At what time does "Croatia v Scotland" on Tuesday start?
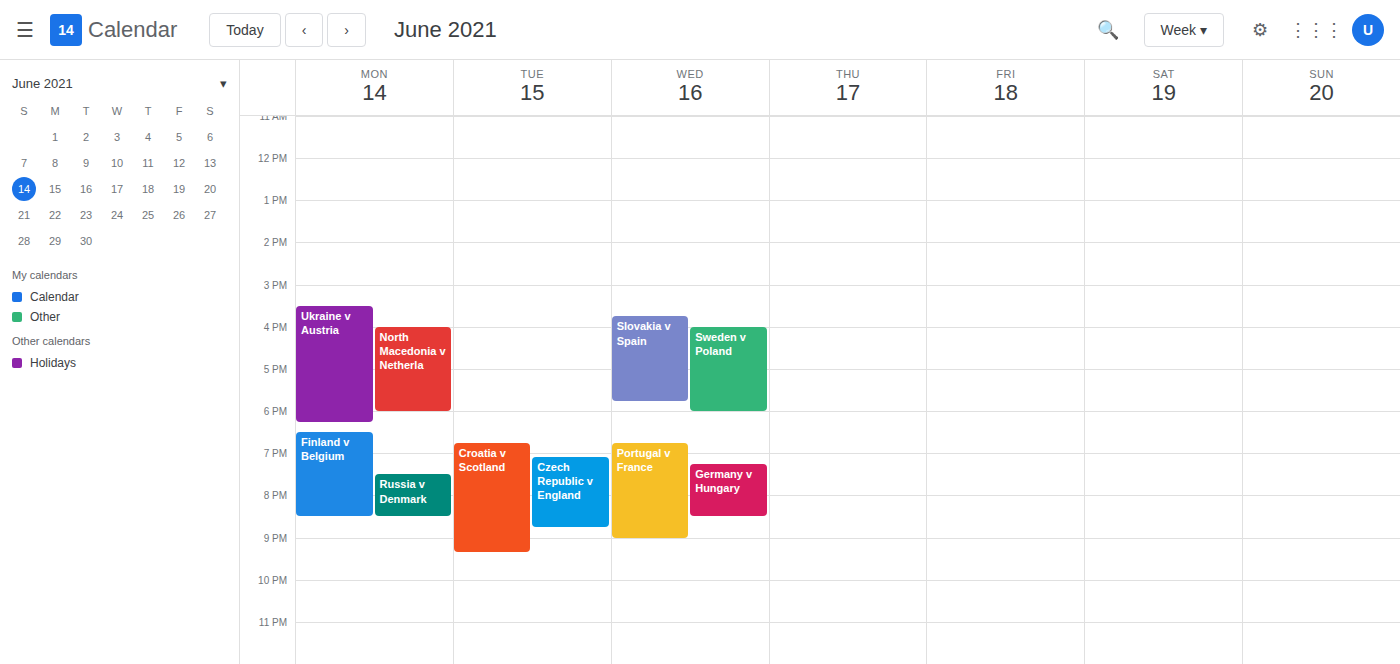
6:45 PM